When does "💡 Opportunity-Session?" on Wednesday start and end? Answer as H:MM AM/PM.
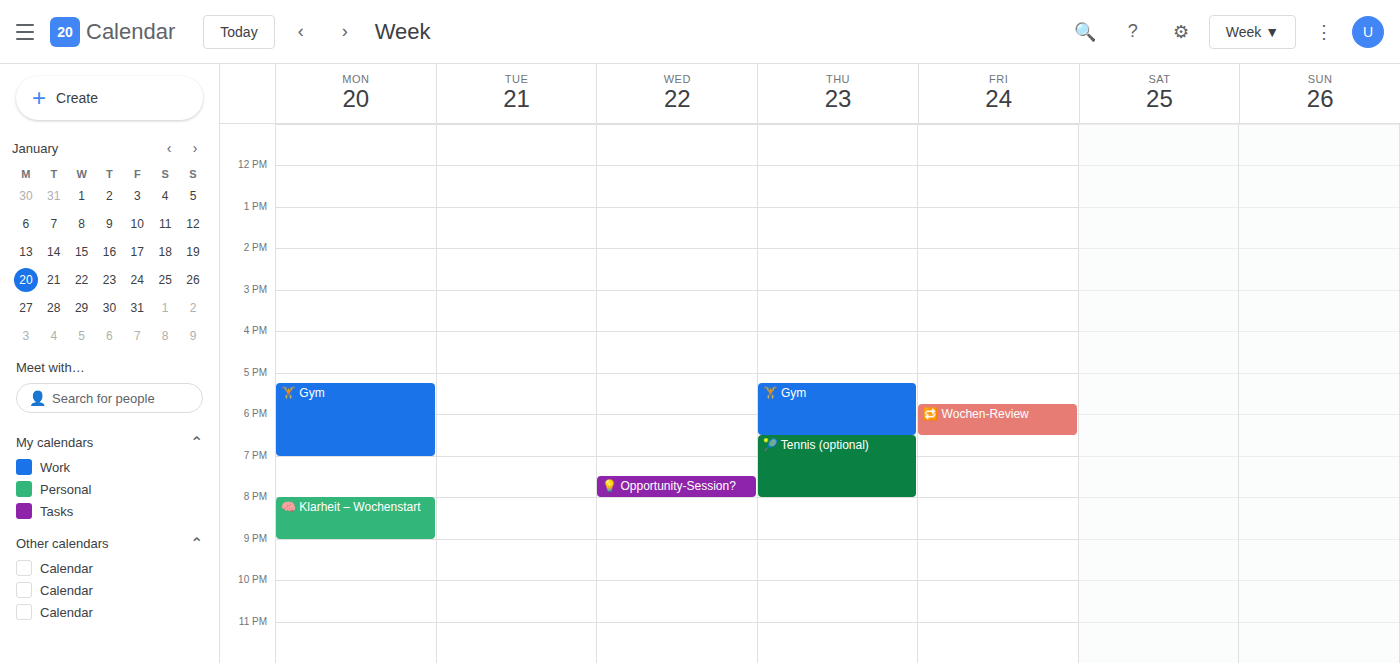
7:30 PM to 8:00 PM